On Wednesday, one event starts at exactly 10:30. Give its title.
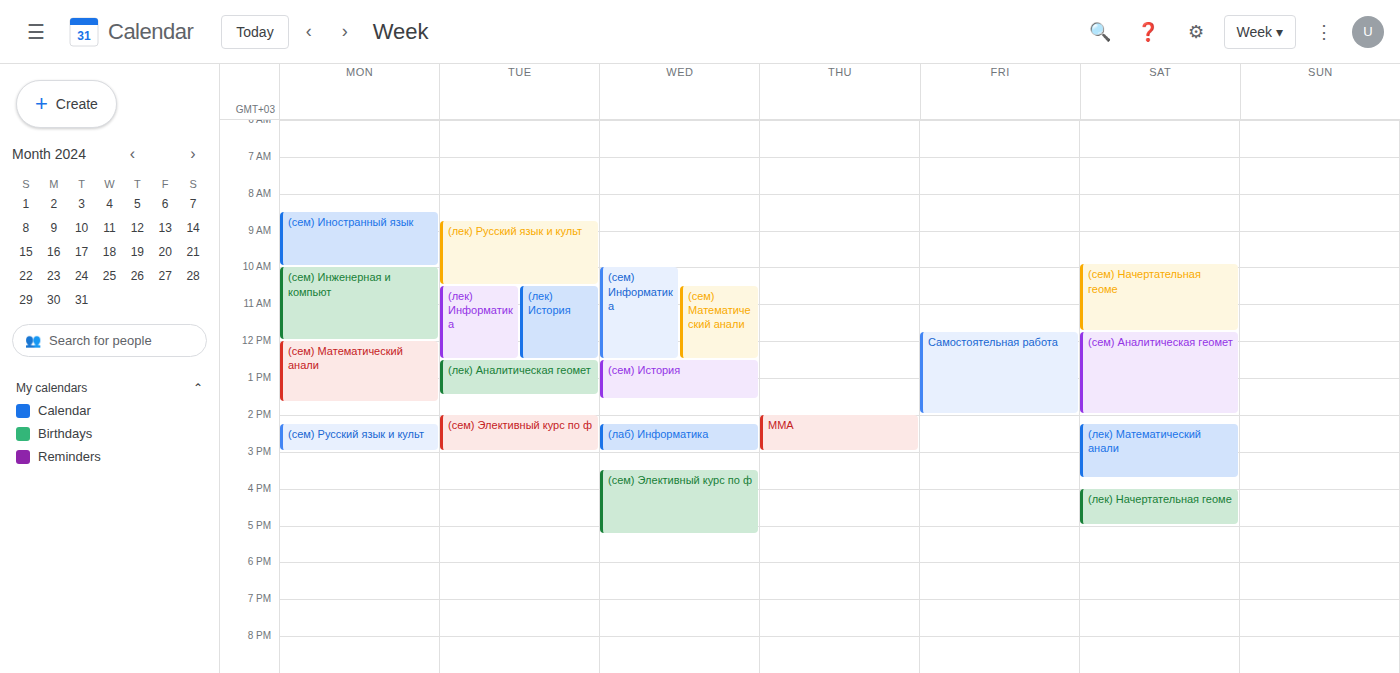
"(сем) Математический анали"